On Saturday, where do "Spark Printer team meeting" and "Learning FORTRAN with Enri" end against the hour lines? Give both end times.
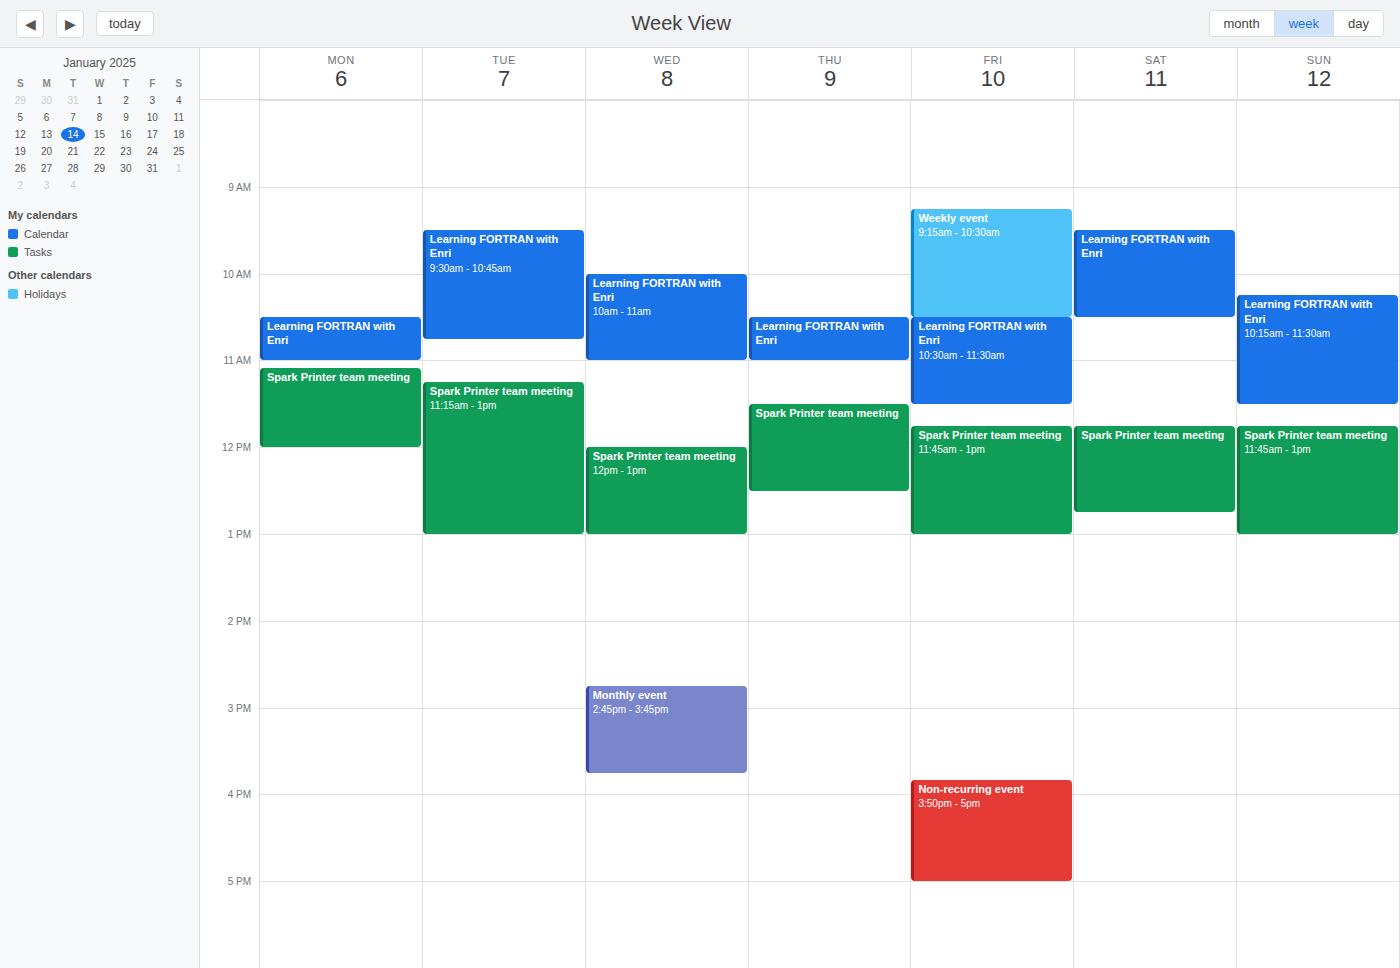
"Spark Printer team meeting": 12:45 PM, neither: three quarters of the way from the 12 PM line to the 1 PM line. "Learning FORTRAN with Enri": 10:30 AM, halfway between the 10 AM and 11 AM lines.